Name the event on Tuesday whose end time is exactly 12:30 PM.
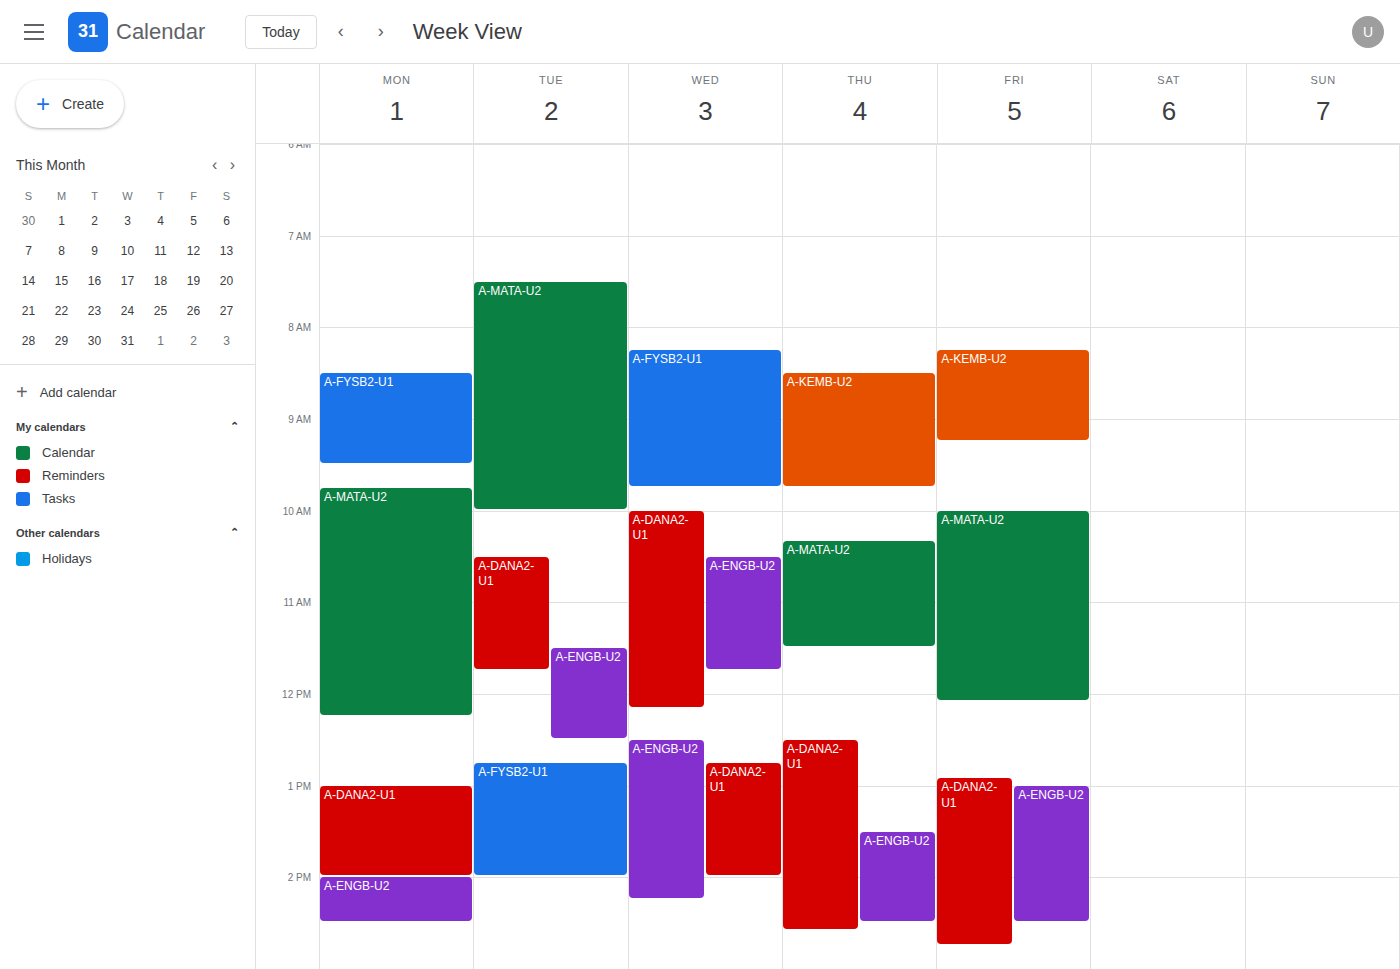
"A-ENGB-U2"